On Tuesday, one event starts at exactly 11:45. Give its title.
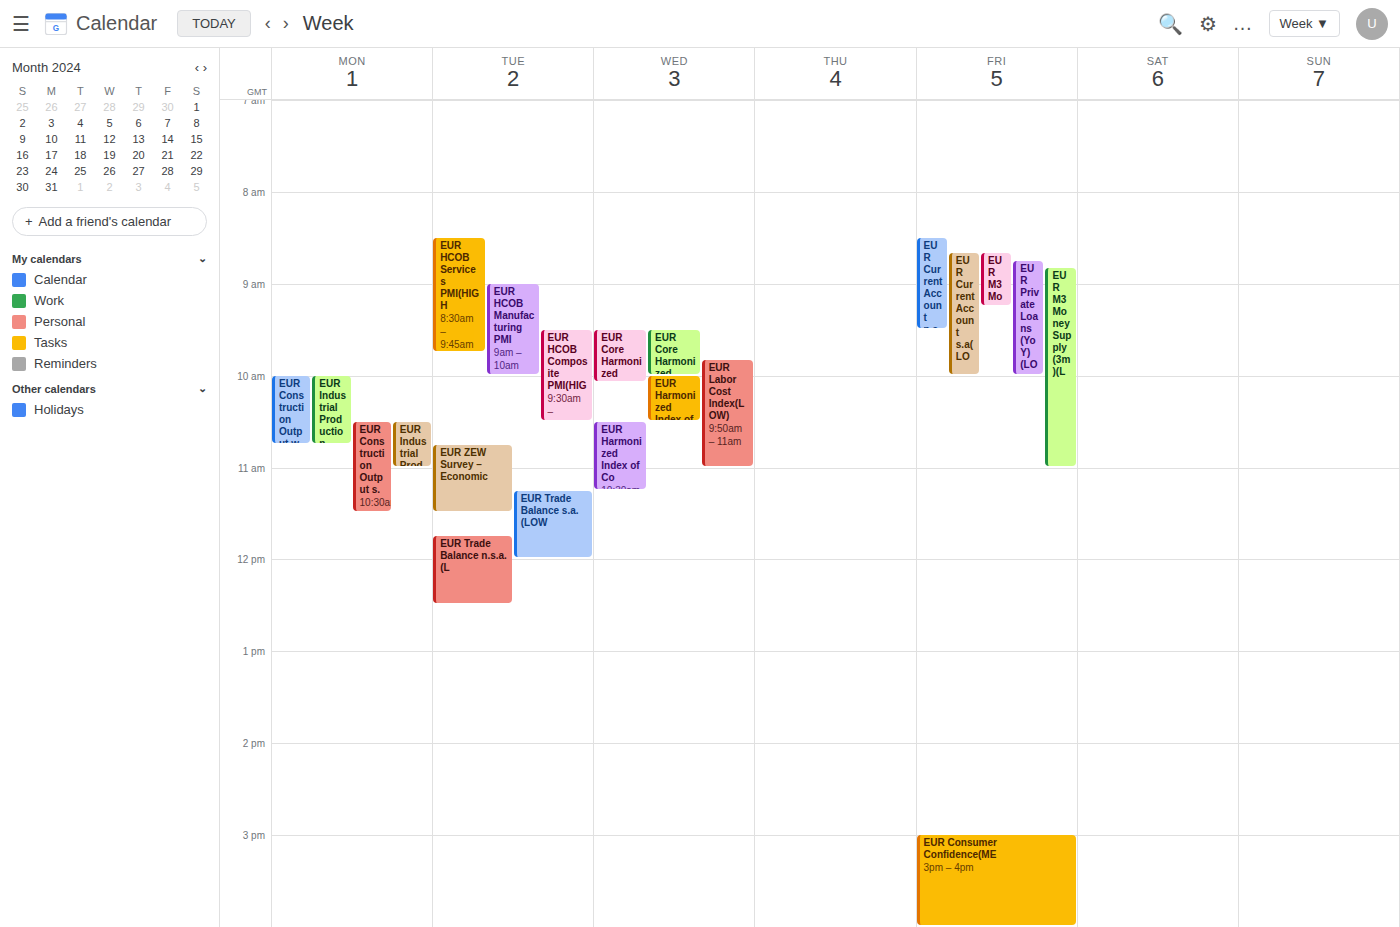
"EUR Trade Balance n.s.a.(L"